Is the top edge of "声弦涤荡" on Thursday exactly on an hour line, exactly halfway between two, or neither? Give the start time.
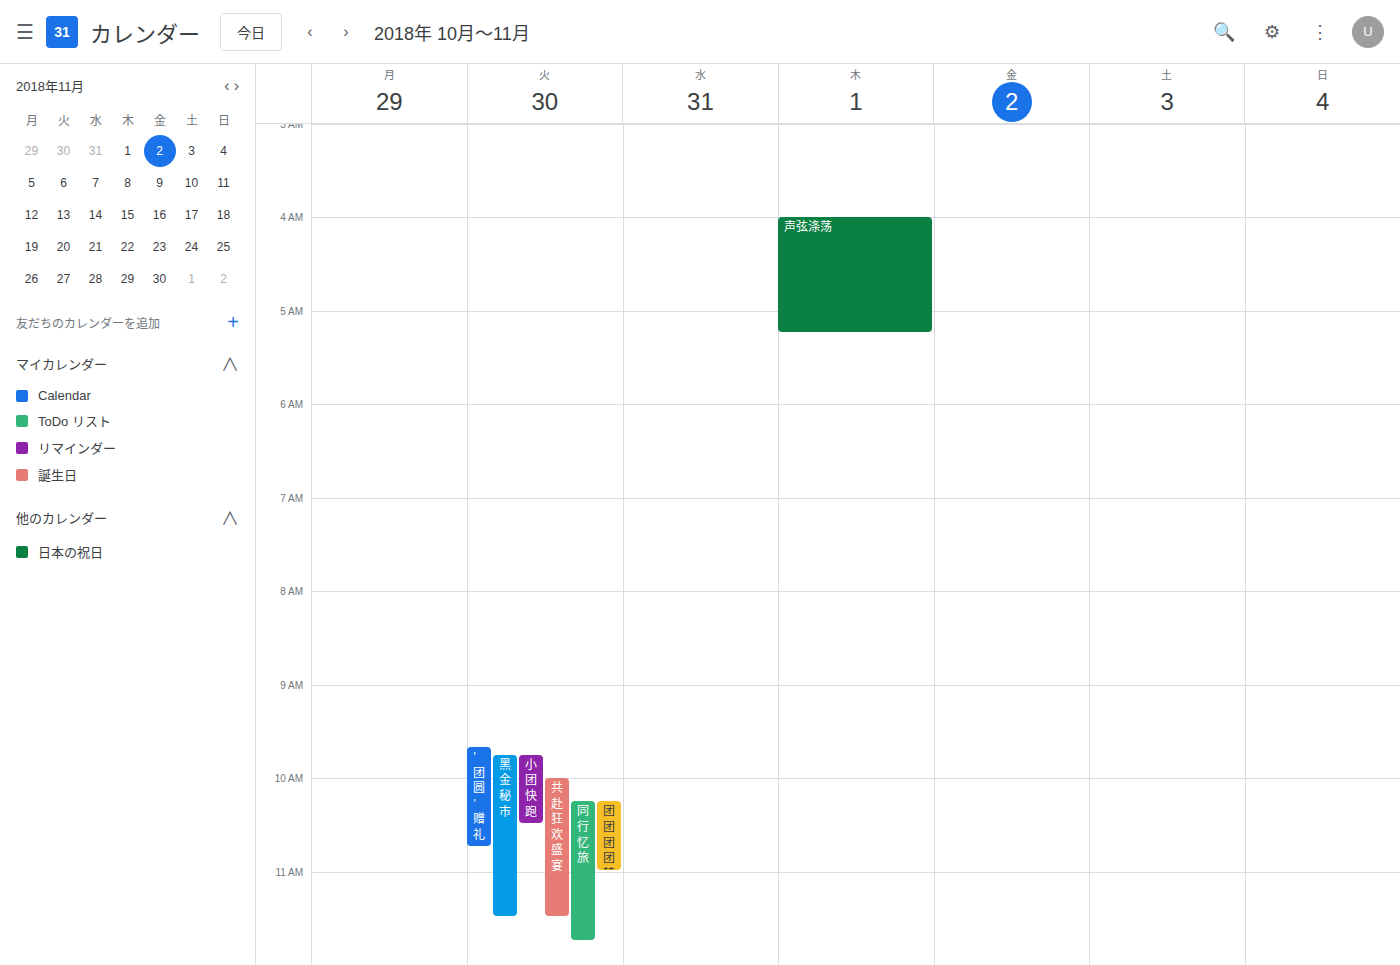
4:00 AM -- exactly on the 4 AM line.